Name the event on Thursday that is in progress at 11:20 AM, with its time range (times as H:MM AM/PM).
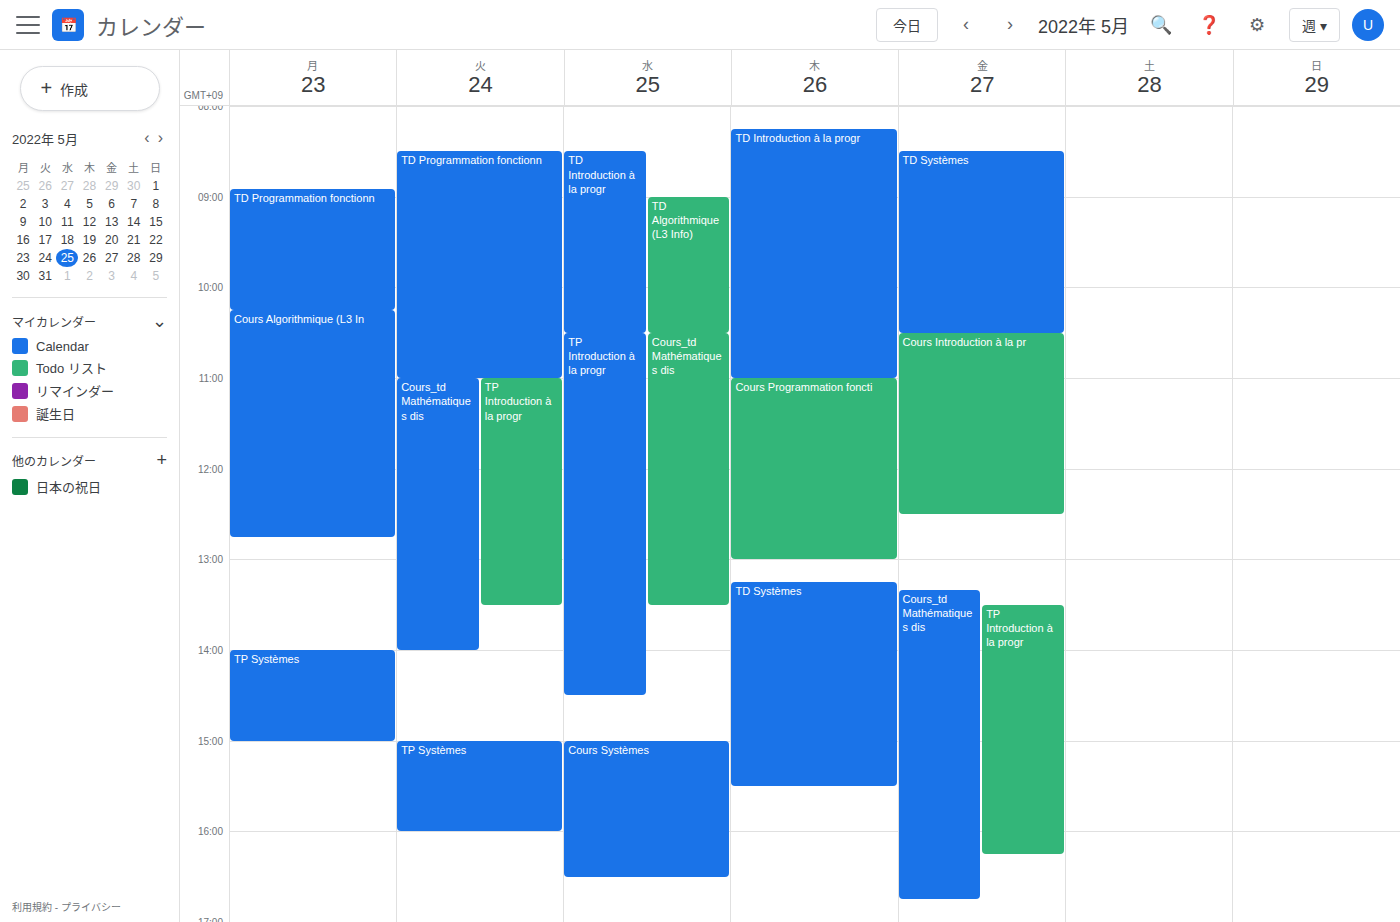
"Cours Programmation foncti", 11:00 AM to 1:00 PM